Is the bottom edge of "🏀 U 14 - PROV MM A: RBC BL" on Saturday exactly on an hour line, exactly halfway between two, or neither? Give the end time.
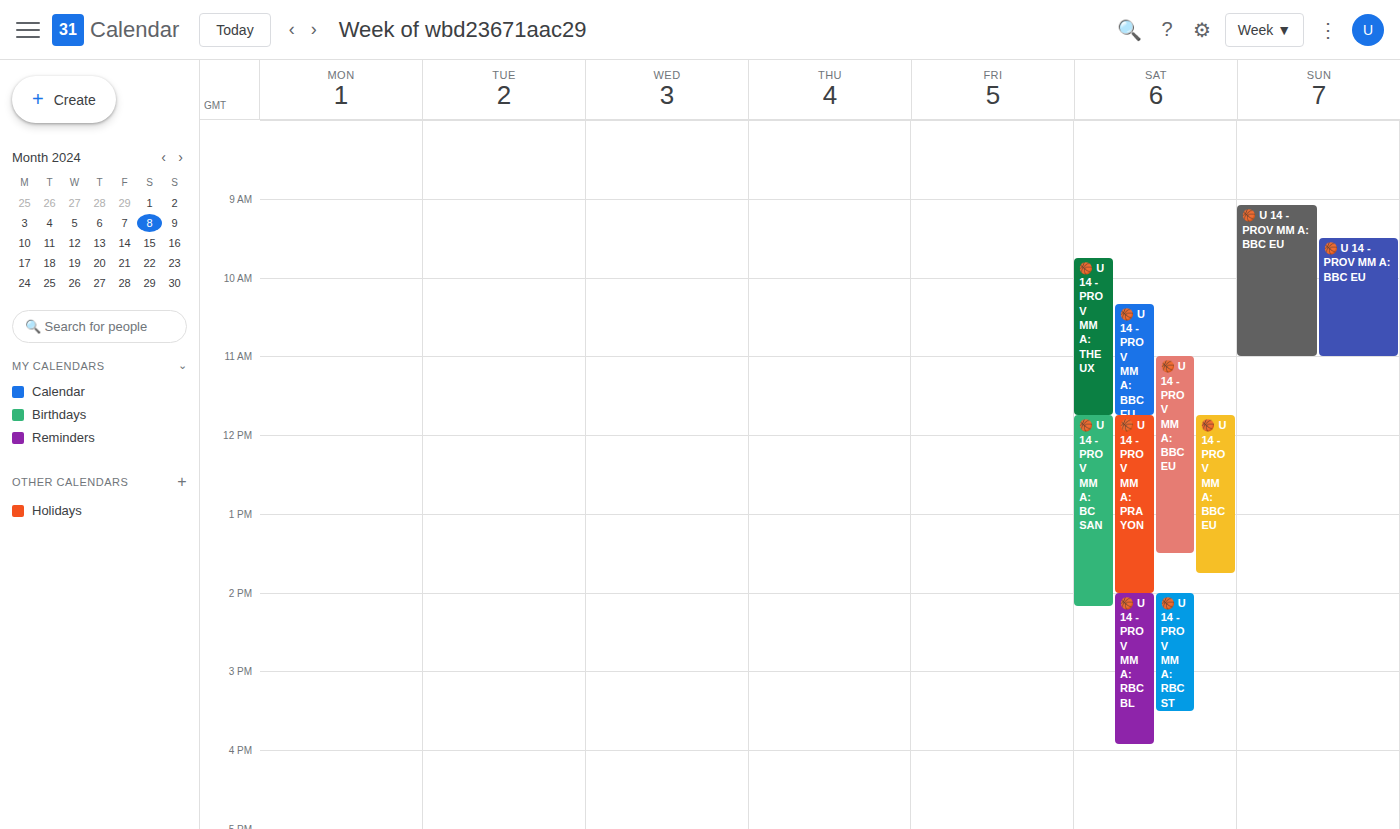
3:55 PM -- neither: 55 minutes below the 3 PM line and 5 minutes above the 4 PM line.